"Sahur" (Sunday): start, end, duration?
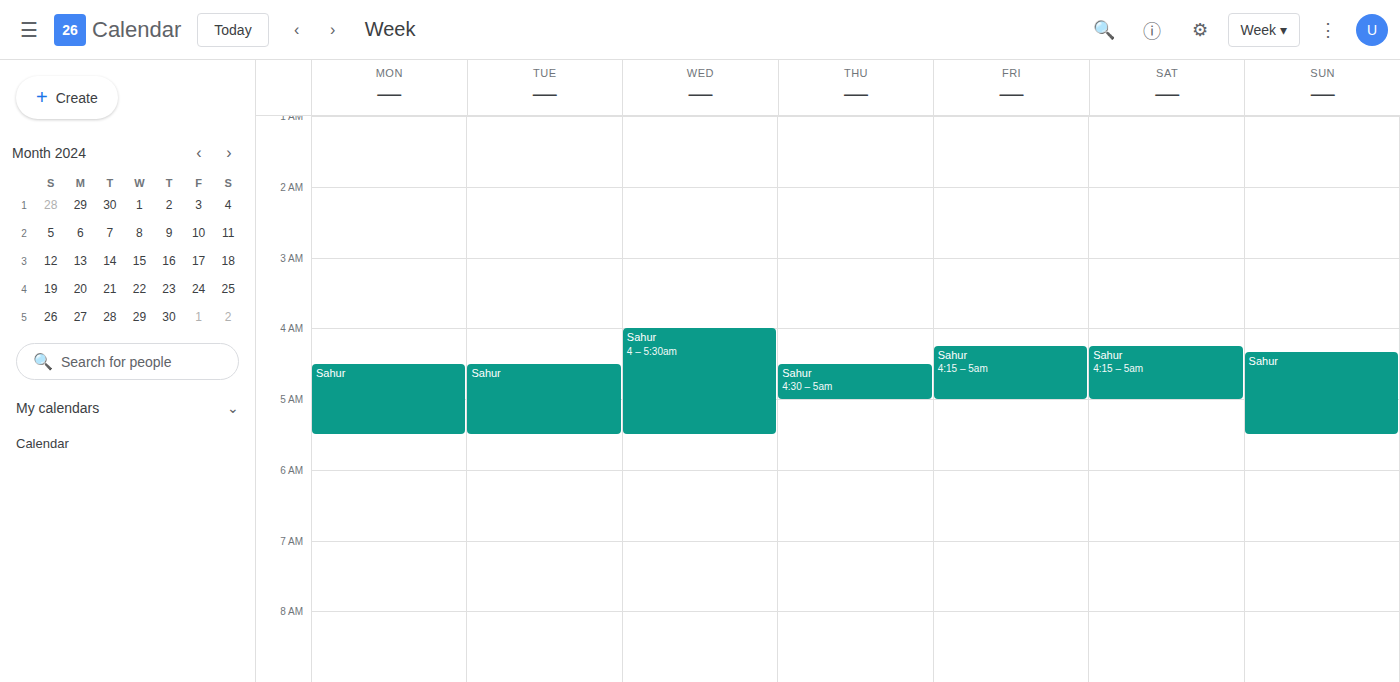
4:20 AM to 5:30 AM, 1 hour 10 minutes